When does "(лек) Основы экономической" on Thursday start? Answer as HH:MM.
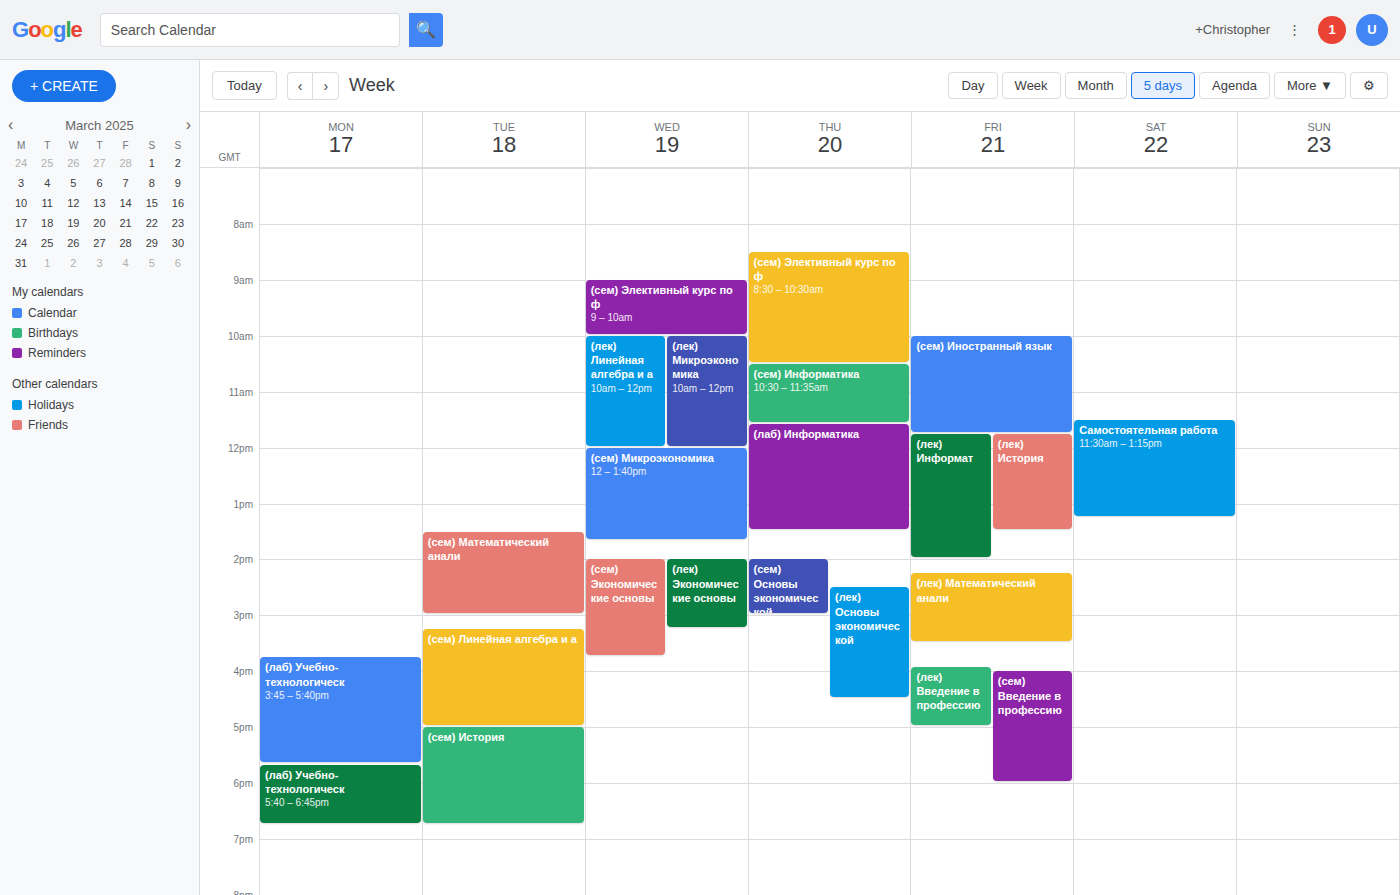
14:30